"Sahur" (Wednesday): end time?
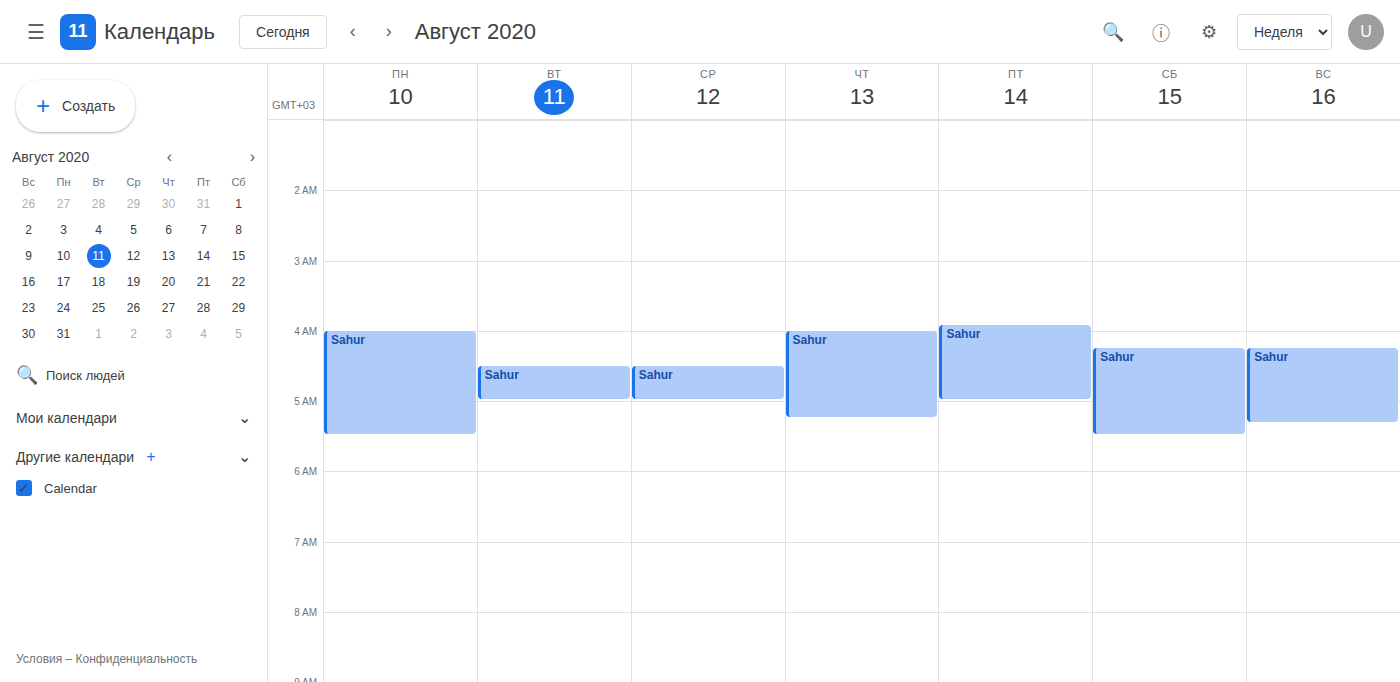
5:00 AM